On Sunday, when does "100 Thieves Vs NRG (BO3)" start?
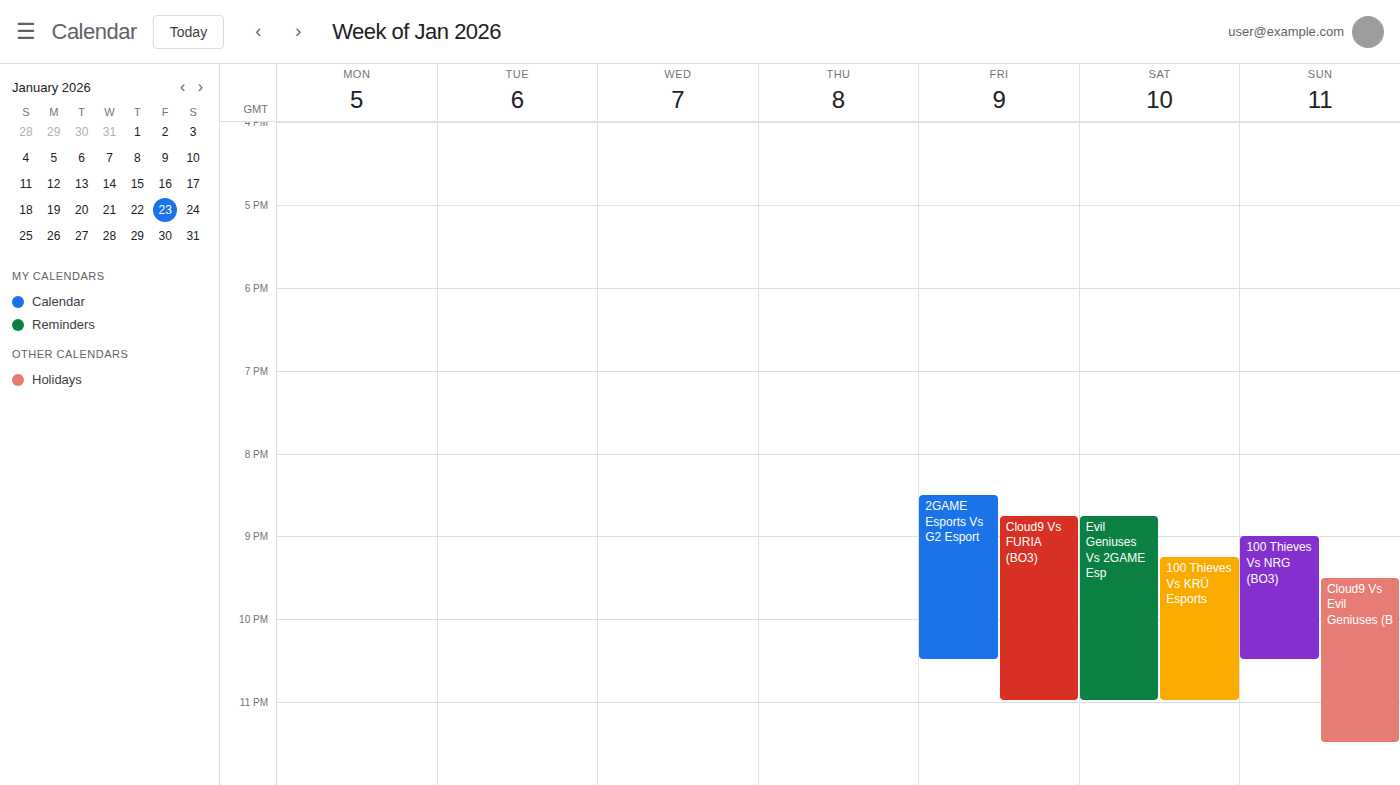
9:00 PM